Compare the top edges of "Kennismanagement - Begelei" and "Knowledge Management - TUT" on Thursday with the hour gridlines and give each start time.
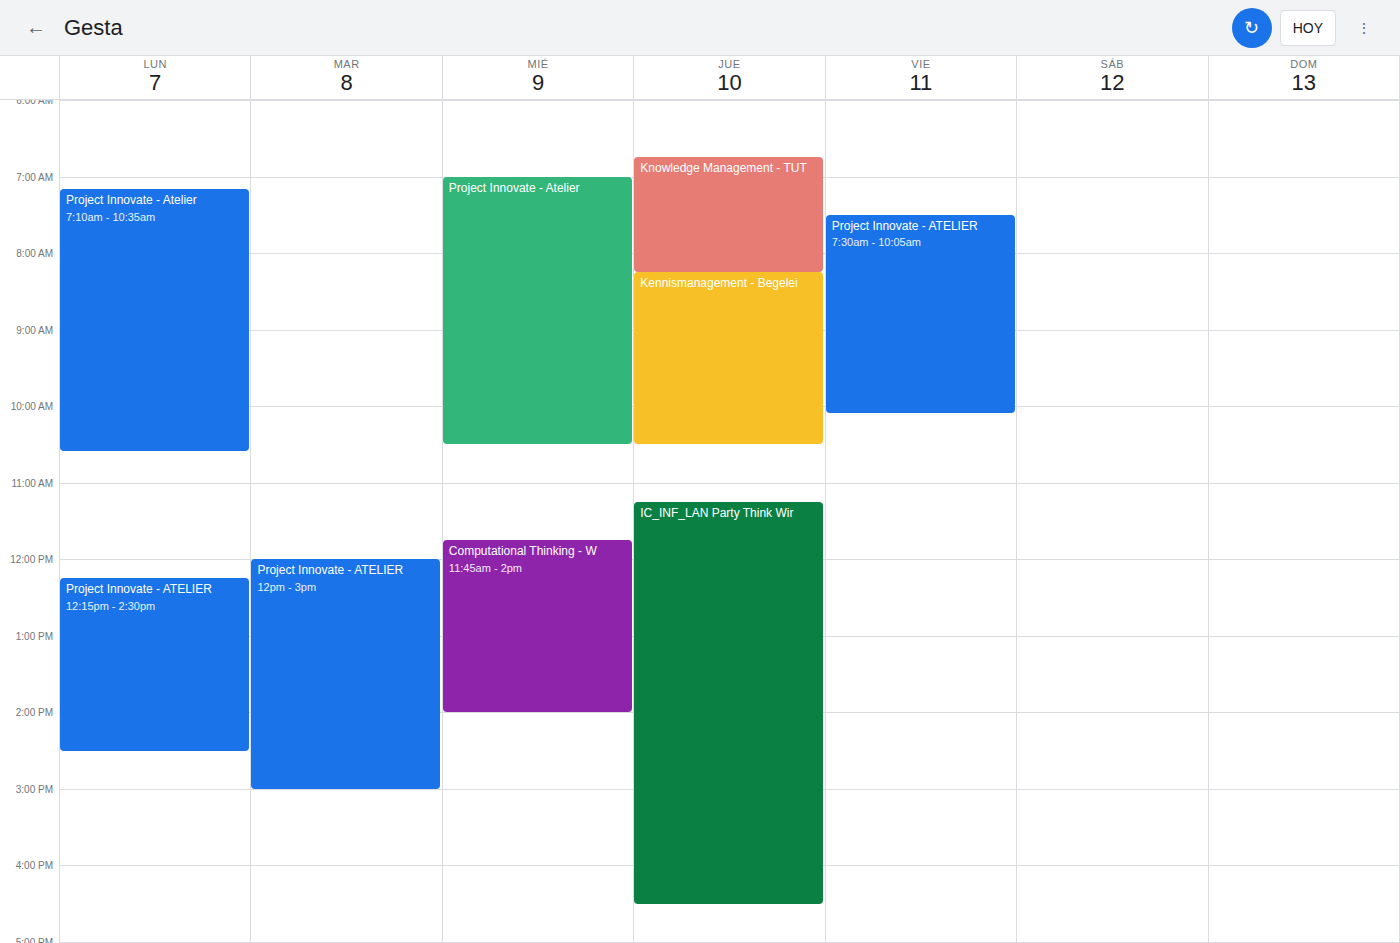
"Kennismanagement - Begelei": 8:15 AM, neither: a quarter of the way from the 8 AM line to the 9 AM line. "Knowledge Management - TUT": 6:45 AM, neither: three quarters of the way from the 6 AM line to the 7 AM line.